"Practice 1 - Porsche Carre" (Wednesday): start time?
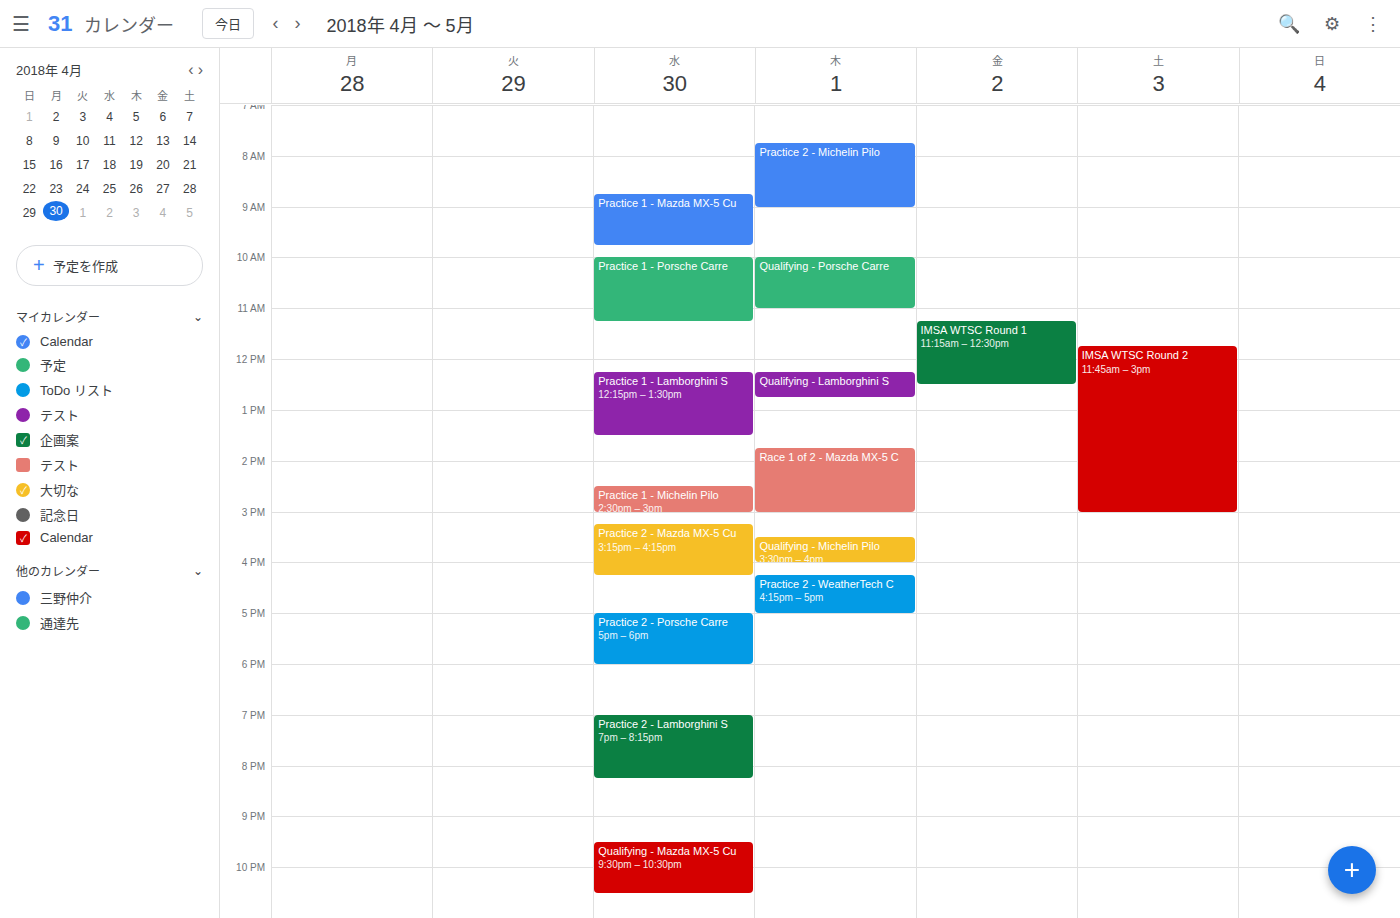
10:00 AM